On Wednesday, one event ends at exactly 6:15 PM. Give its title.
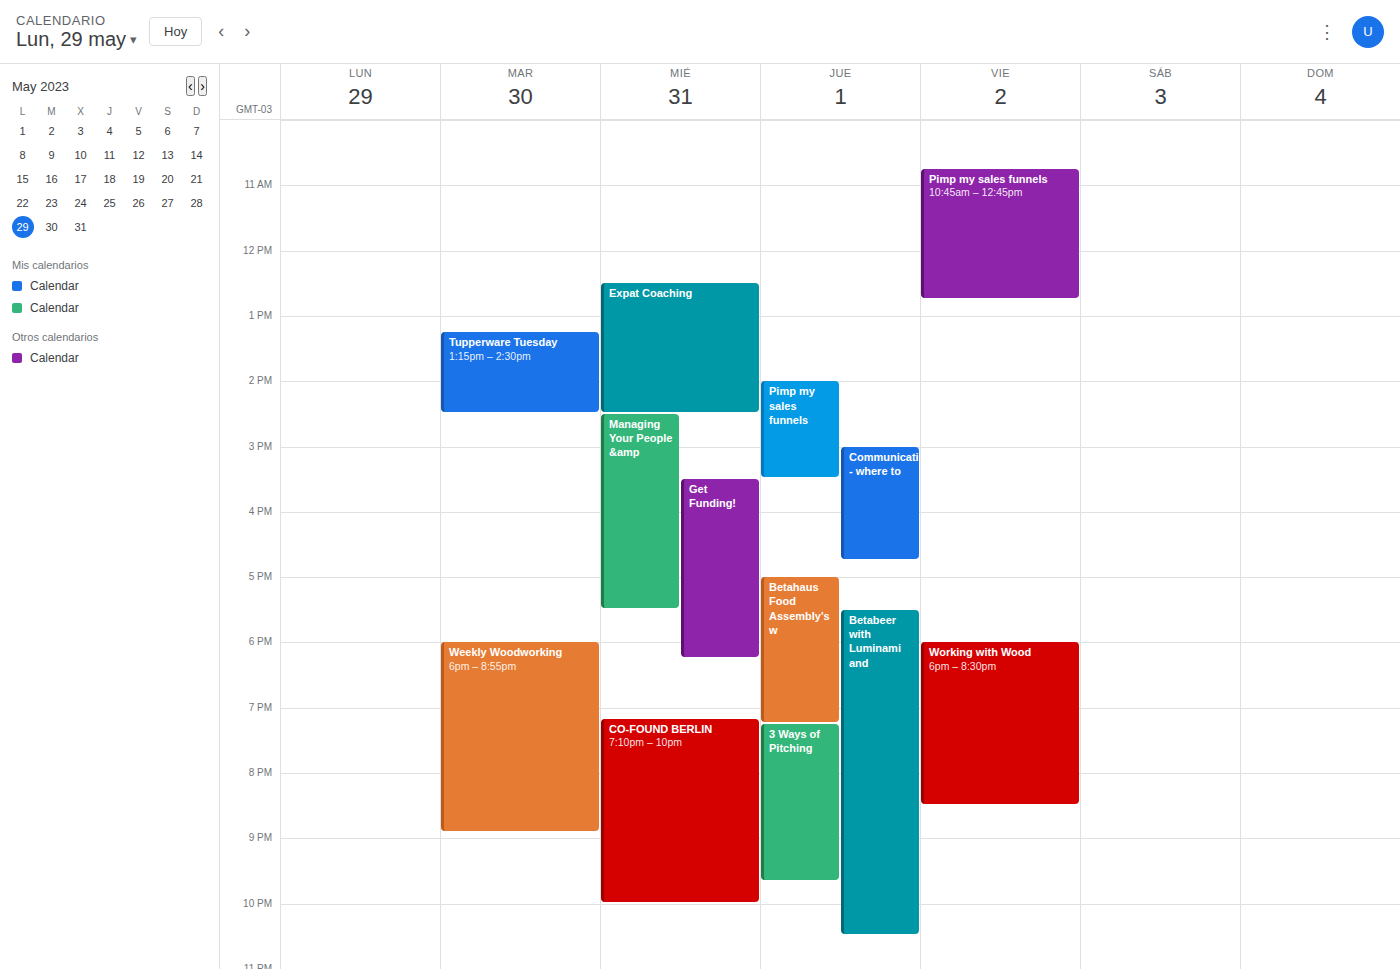
"Get Funding!"